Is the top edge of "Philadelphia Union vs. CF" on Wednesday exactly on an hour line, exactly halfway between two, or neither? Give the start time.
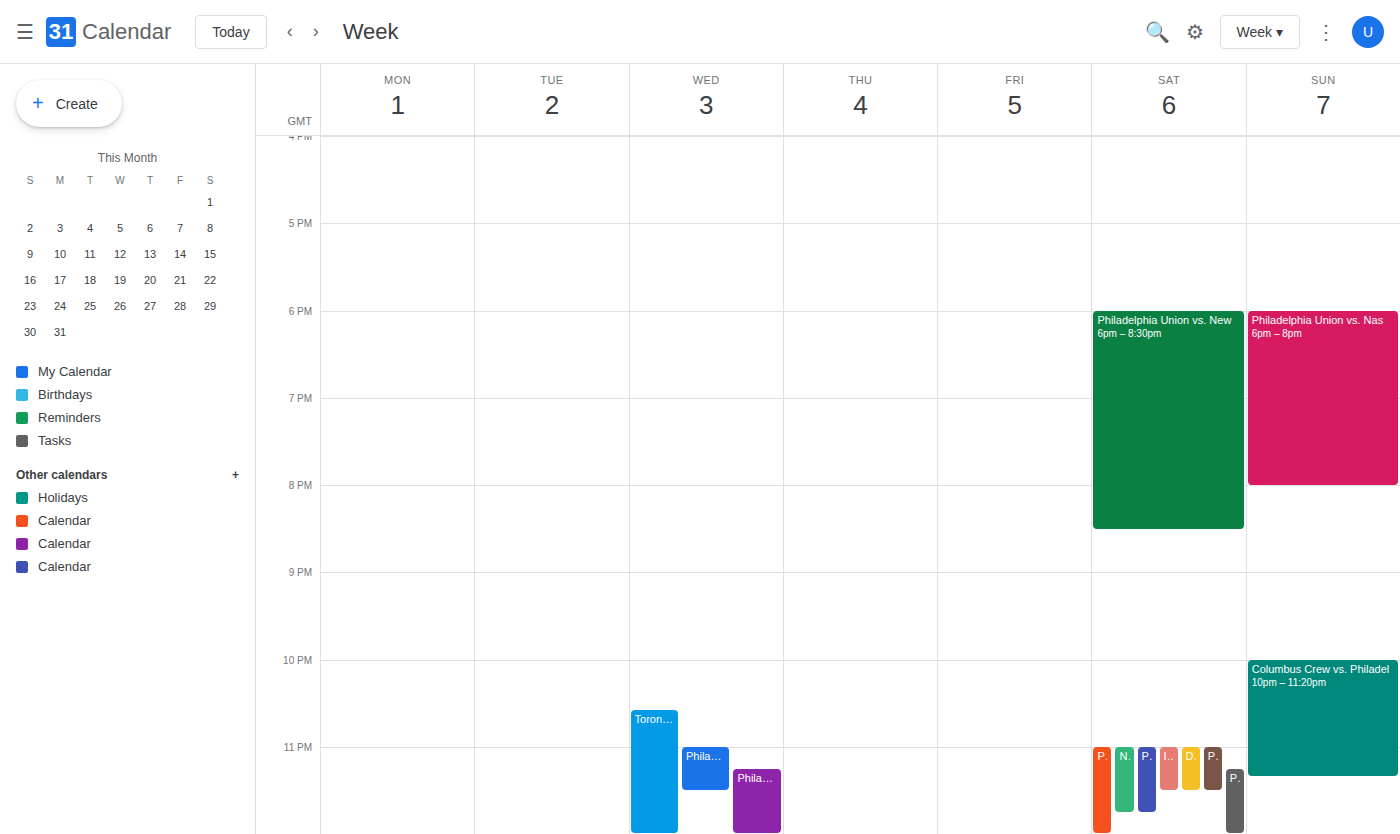
11:00 PM -- exactly on the 11 PM line.